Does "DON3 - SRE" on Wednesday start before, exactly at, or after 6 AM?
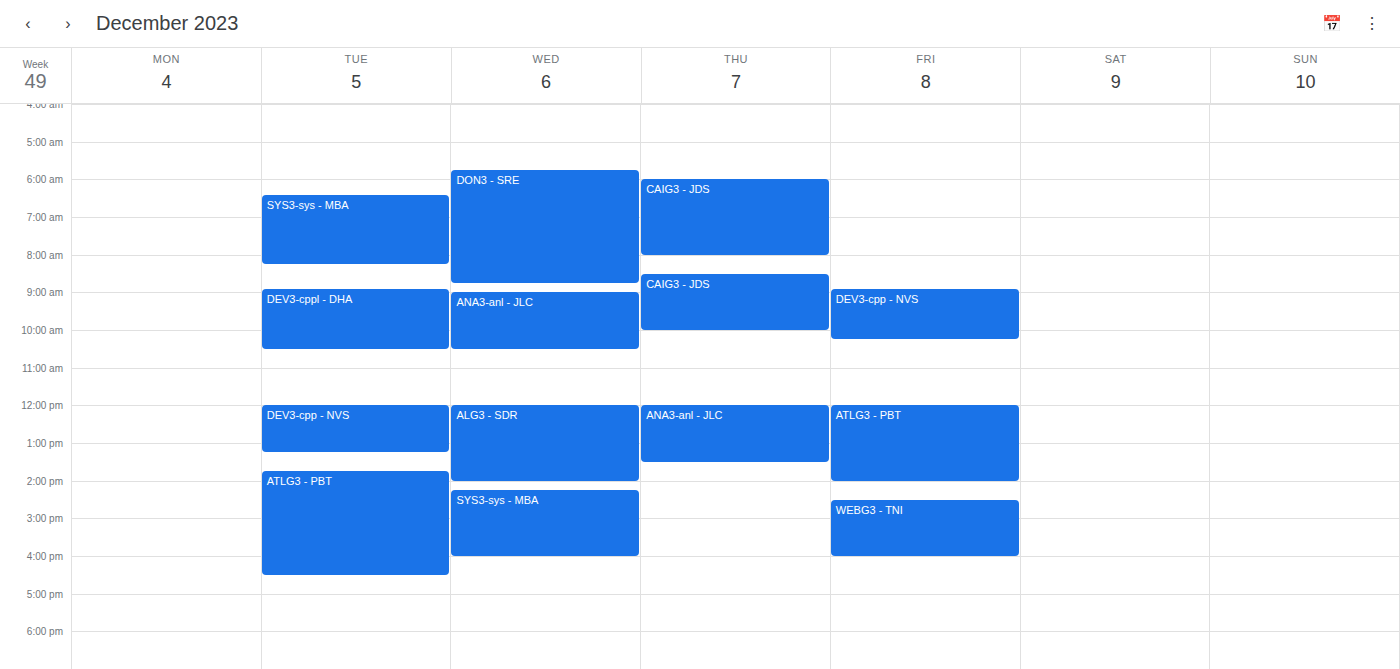
5:45 AM -- before 6 AM, 15 minutes above the 6 AM line.